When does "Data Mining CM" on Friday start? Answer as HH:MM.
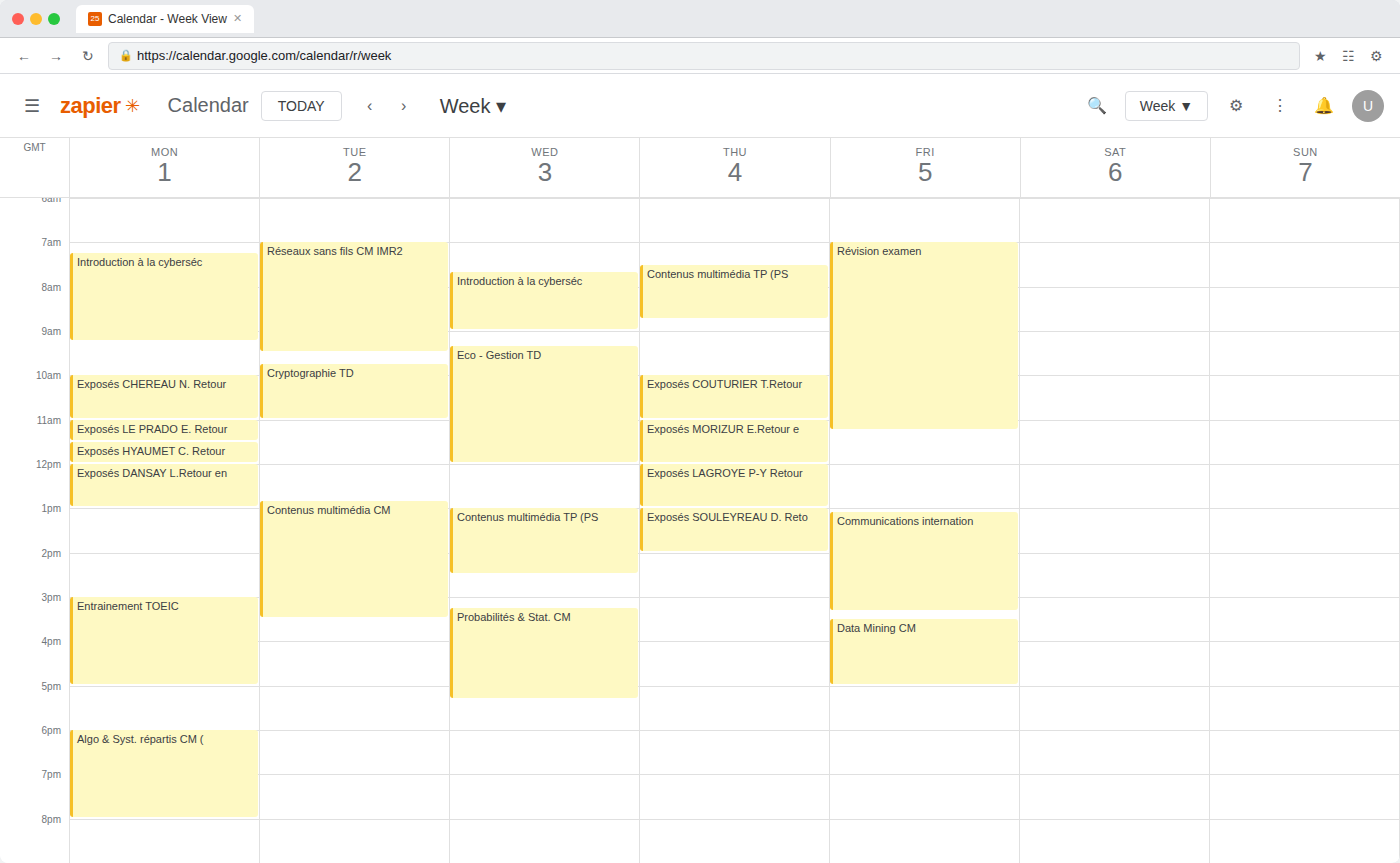
15:30